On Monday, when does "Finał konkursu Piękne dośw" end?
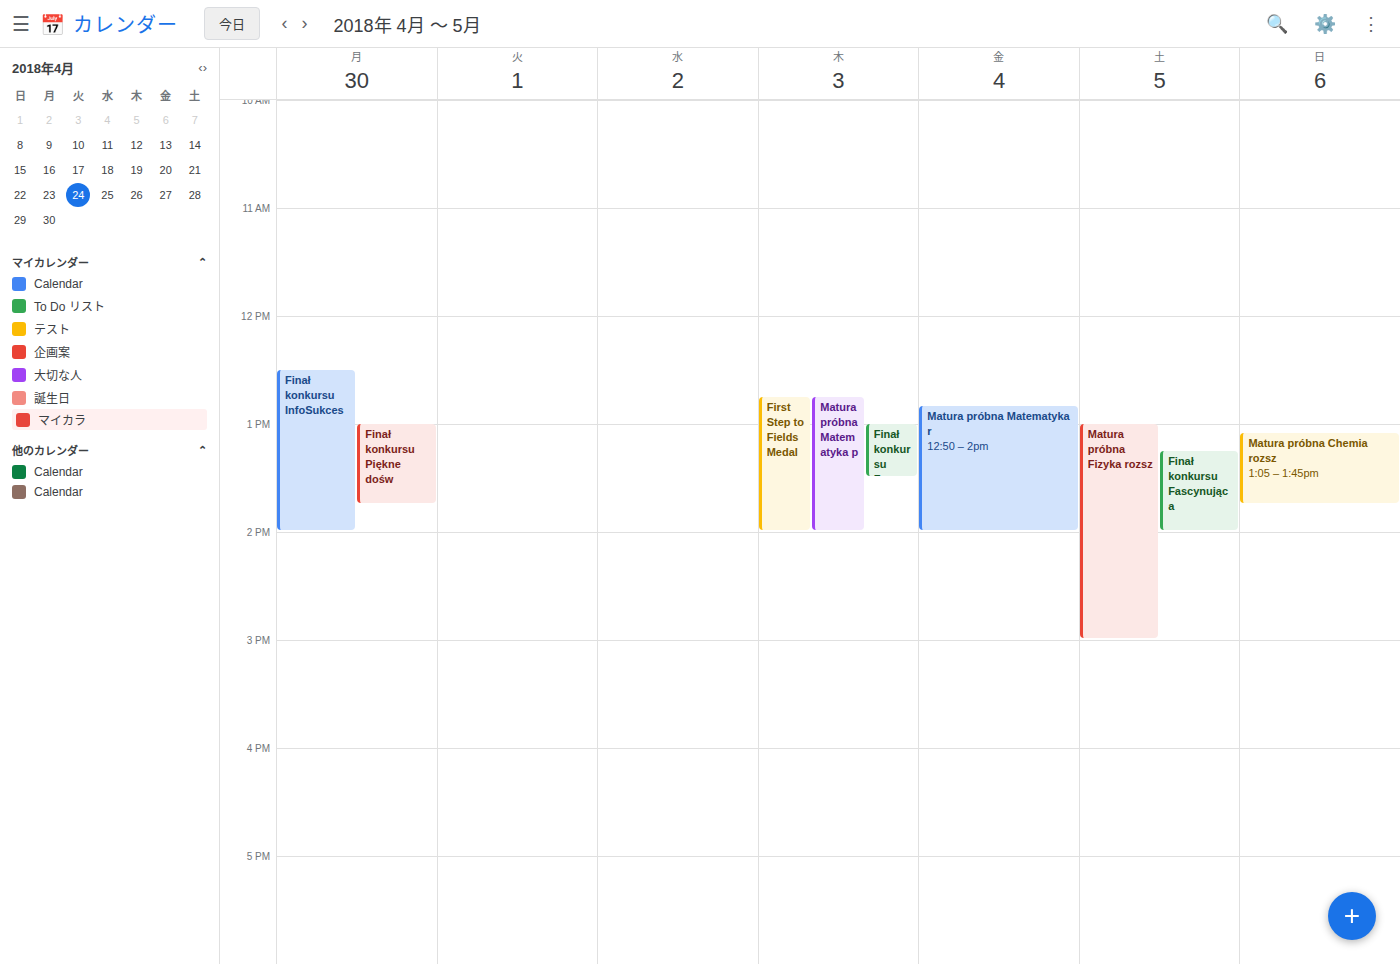
1:45 PM